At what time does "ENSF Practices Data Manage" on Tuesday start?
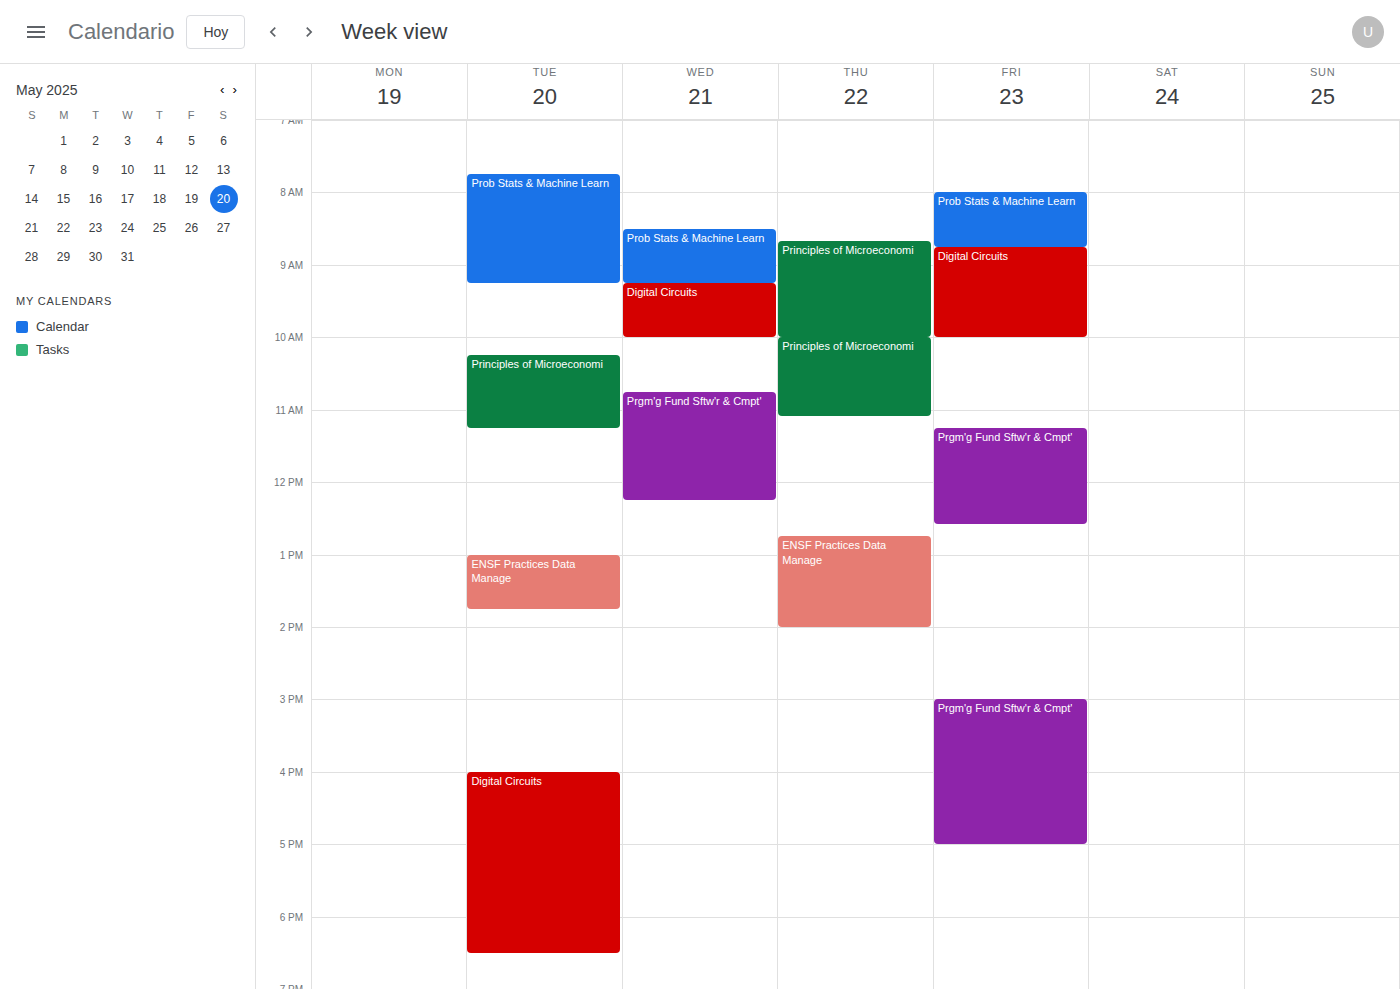
1:00 PM